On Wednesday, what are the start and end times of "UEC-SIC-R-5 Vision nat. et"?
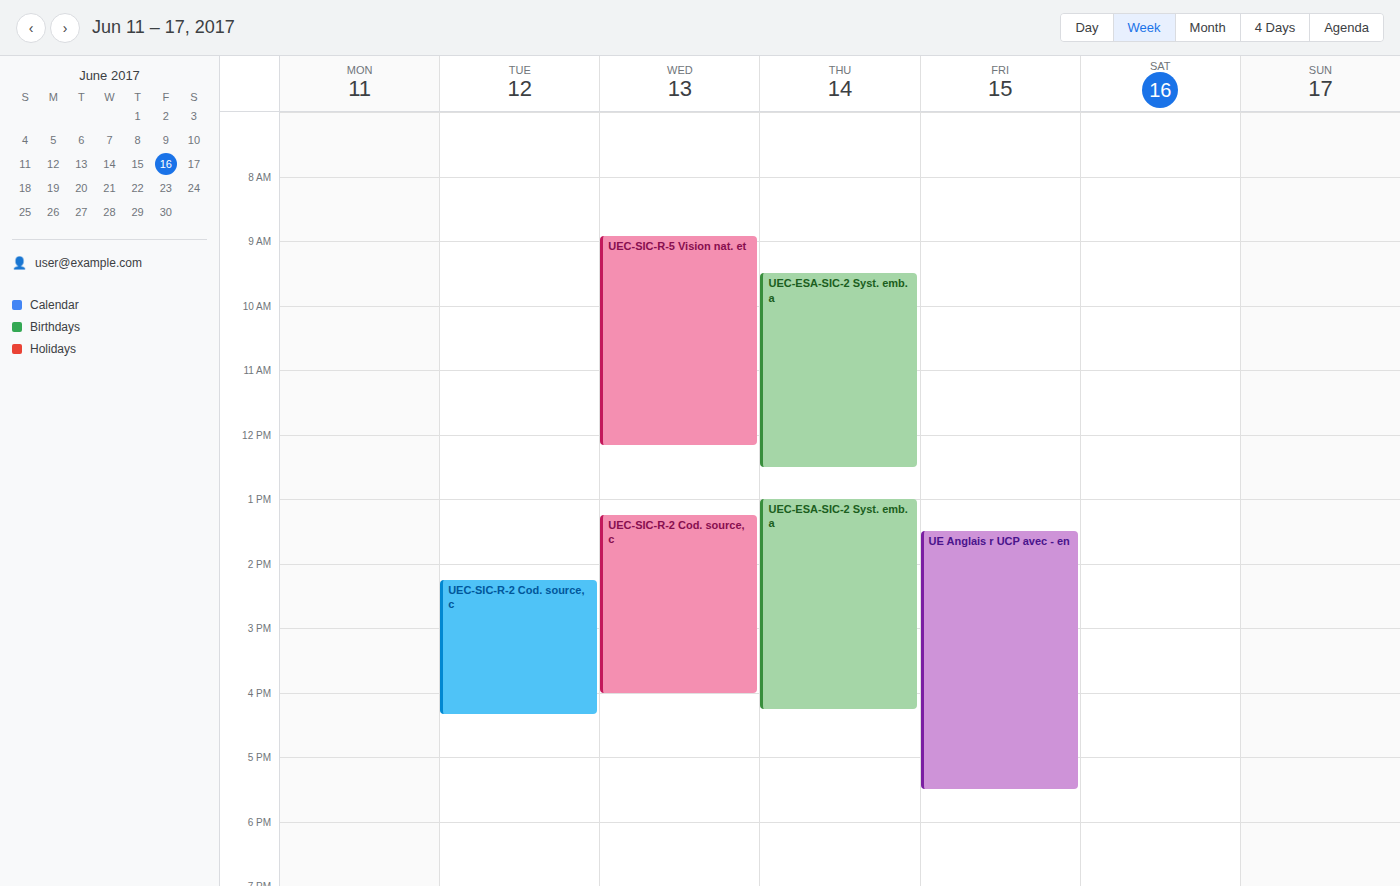
08:55 to 12:10